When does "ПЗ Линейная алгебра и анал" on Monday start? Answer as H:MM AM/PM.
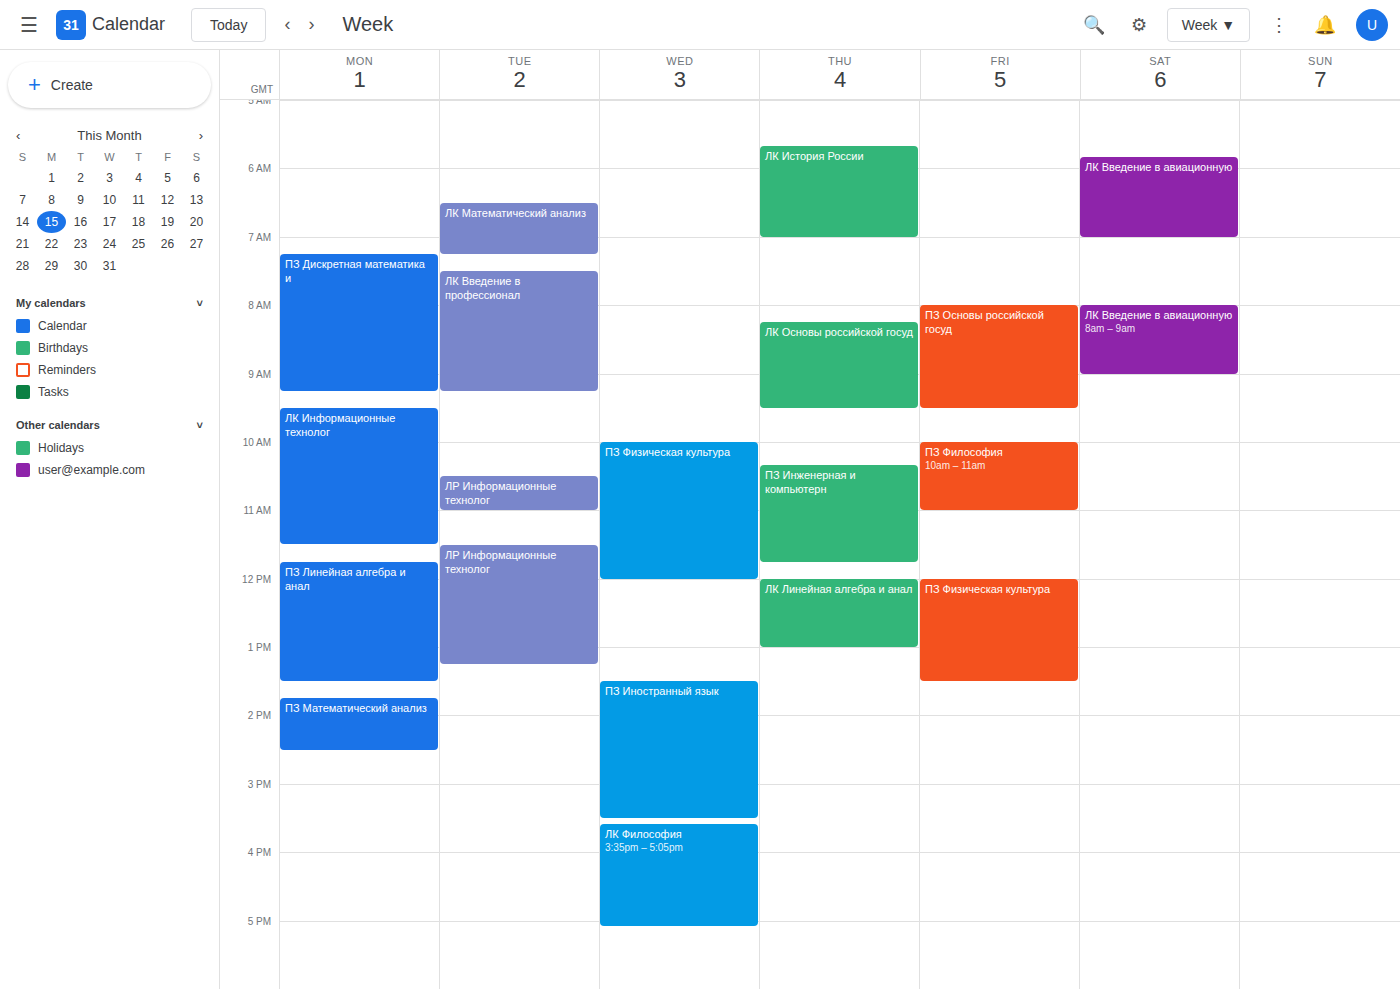
11:45 AM